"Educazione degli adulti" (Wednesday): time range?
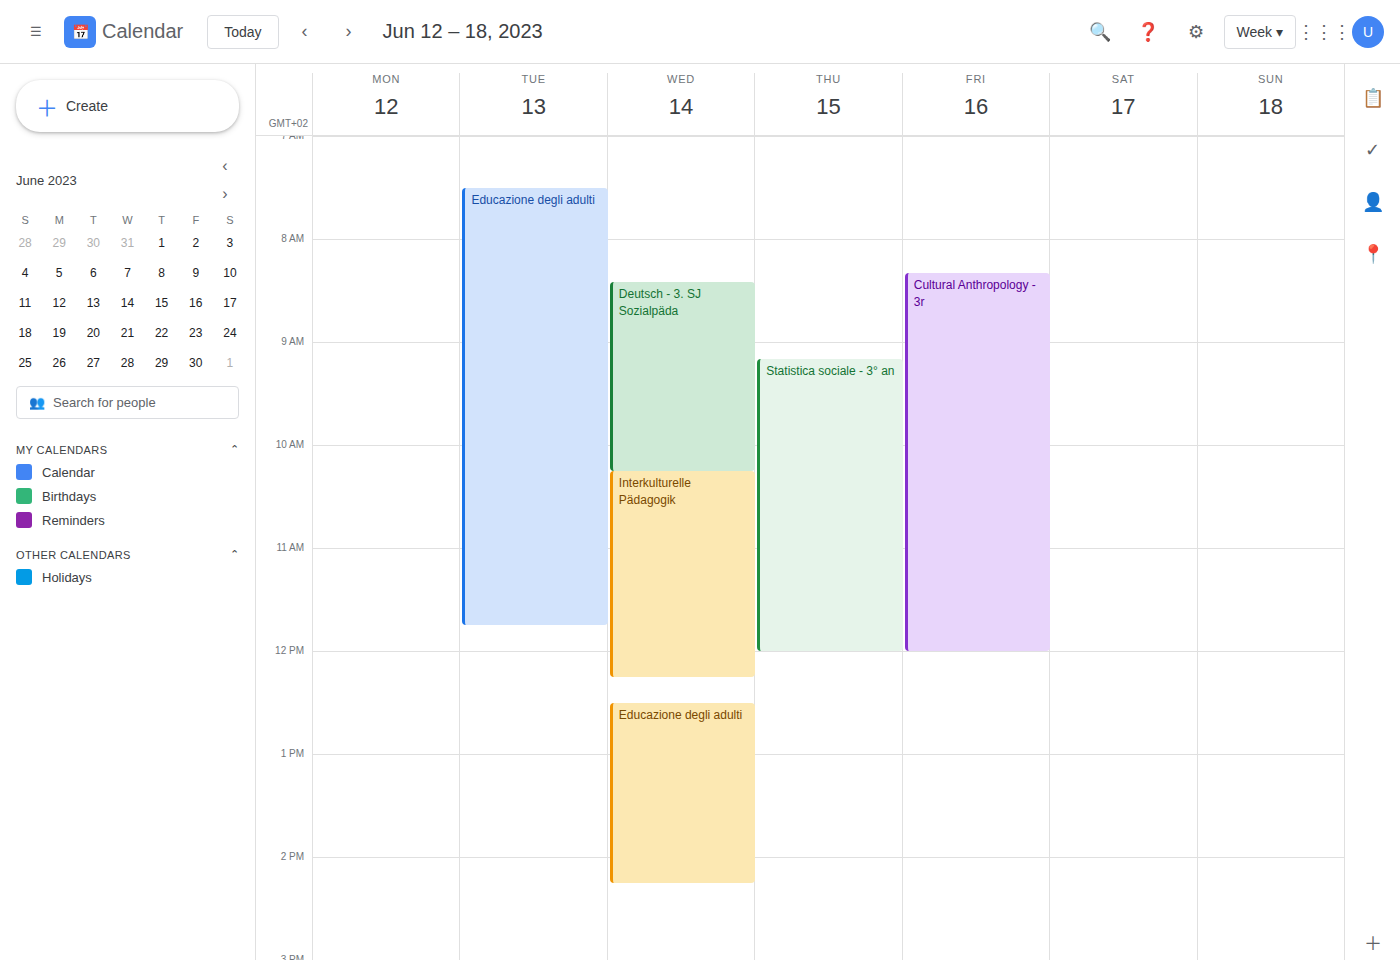
12:30 PM to 2:15 PM